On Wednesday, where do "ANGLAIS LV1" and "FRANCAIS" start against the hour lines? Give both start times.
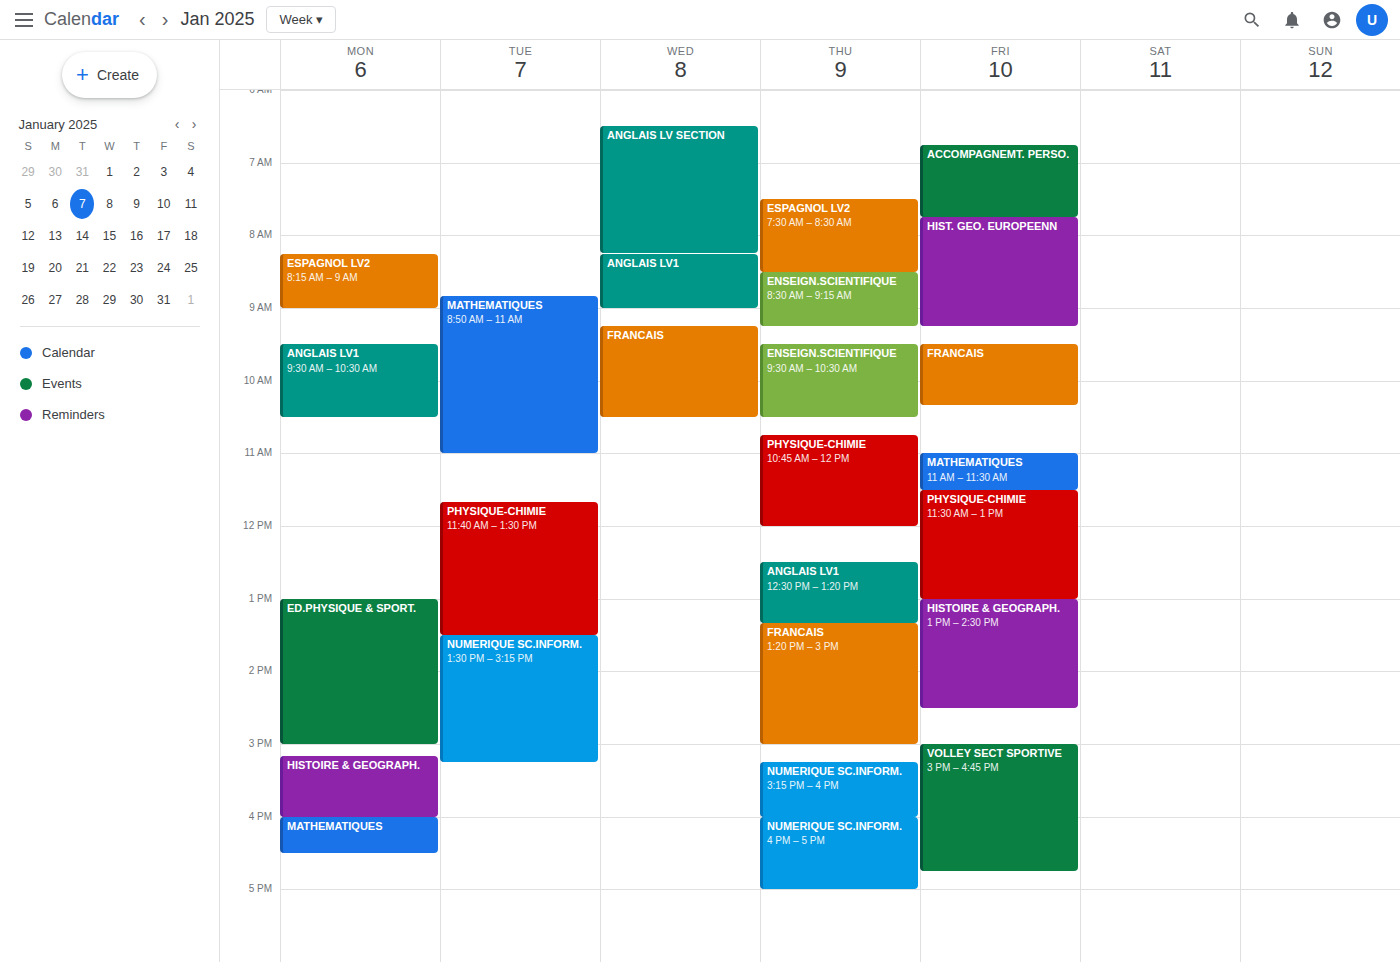
"ANGLAIS LV1": 8:15 AM, neither: a quarter of the way from the 8 AM line to the 9 AM line. "FRANCAIS": 9:15 AM, neither: a quarter of the way from the 9 AM line to the 10 AM line.